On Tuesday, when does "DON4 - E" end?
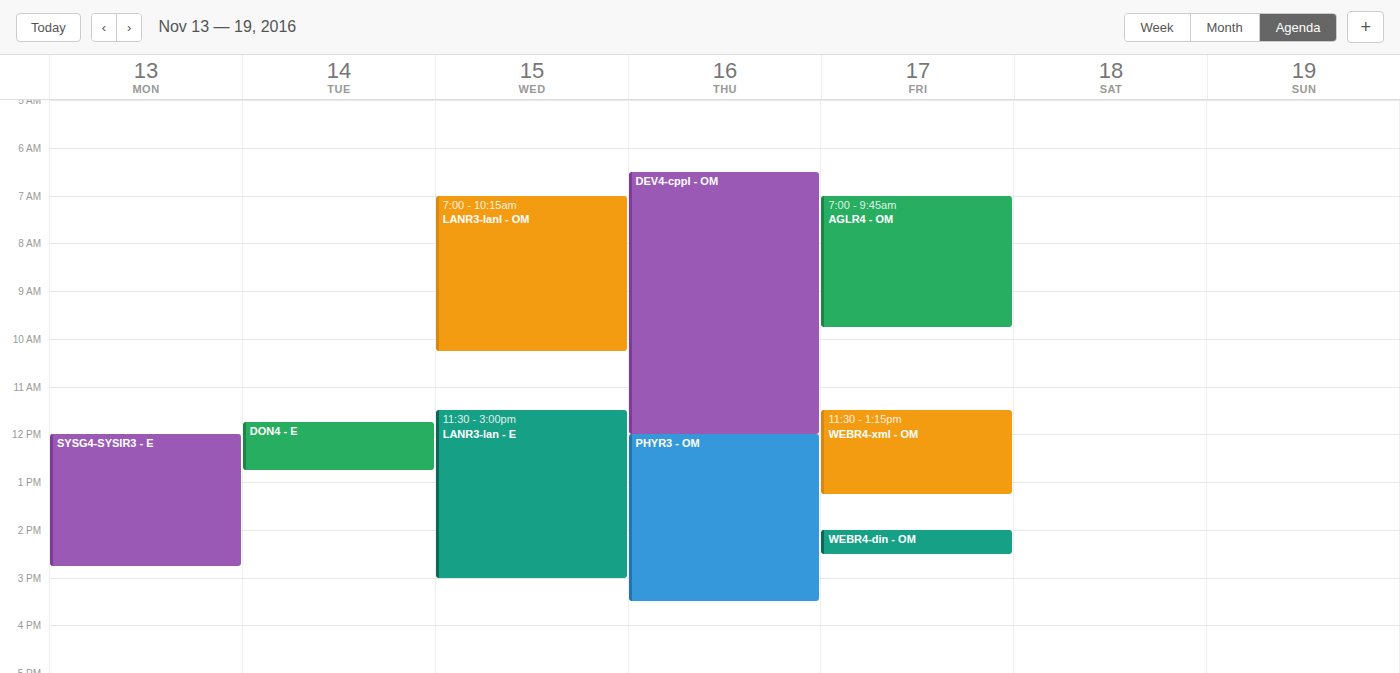
12:45 PM